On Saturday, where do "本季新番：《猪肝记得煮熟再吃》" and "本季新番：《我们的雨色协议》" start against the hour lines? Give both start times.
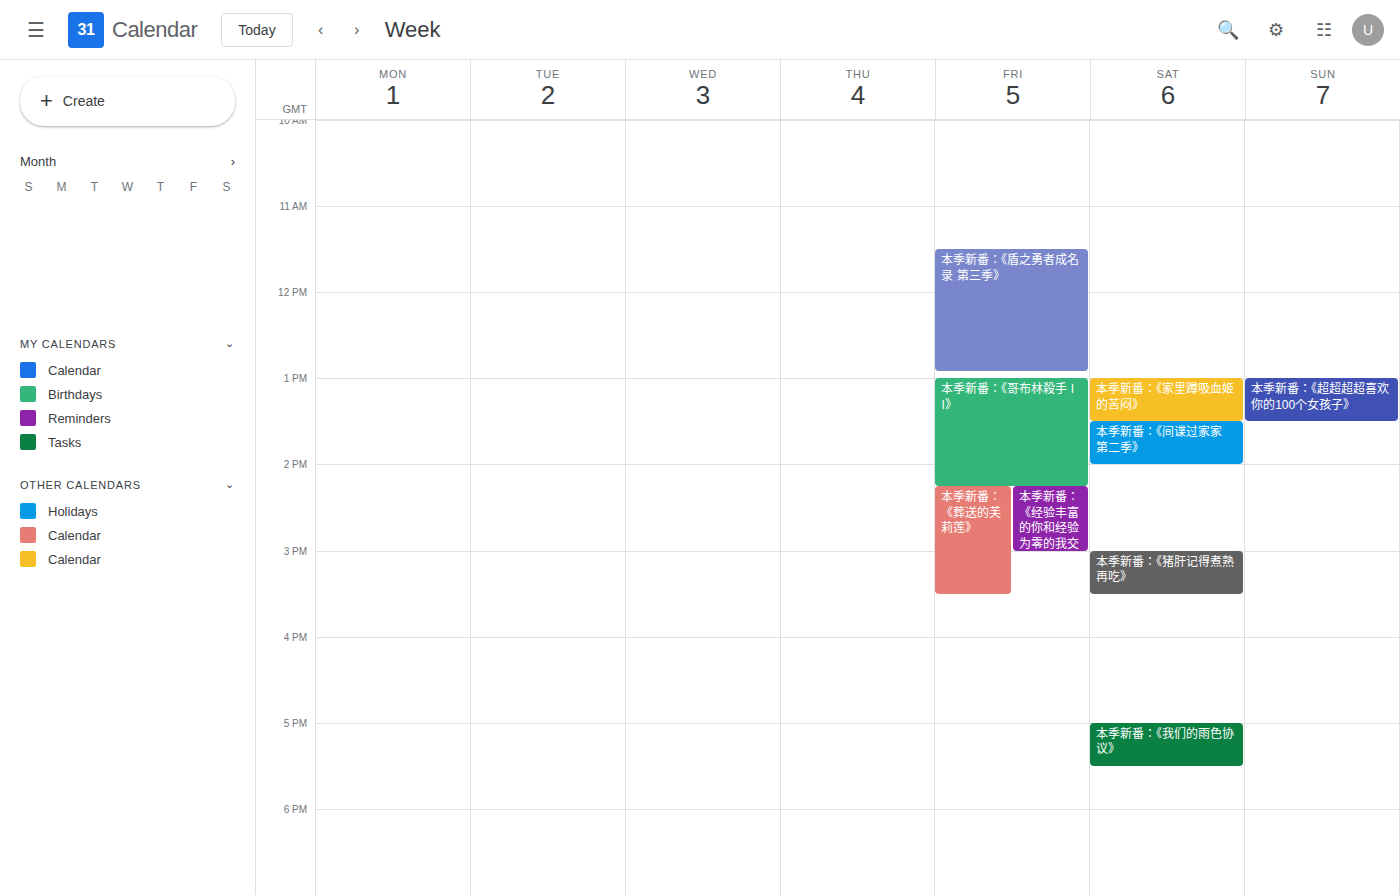
"本季新番：《猪肝记得煮熟再吃》": 3:00 PM, exactly on the 3 PM line. "本季新番：《我们的雨色协议》": 5:00 PM, exactly on the 5 PM line.